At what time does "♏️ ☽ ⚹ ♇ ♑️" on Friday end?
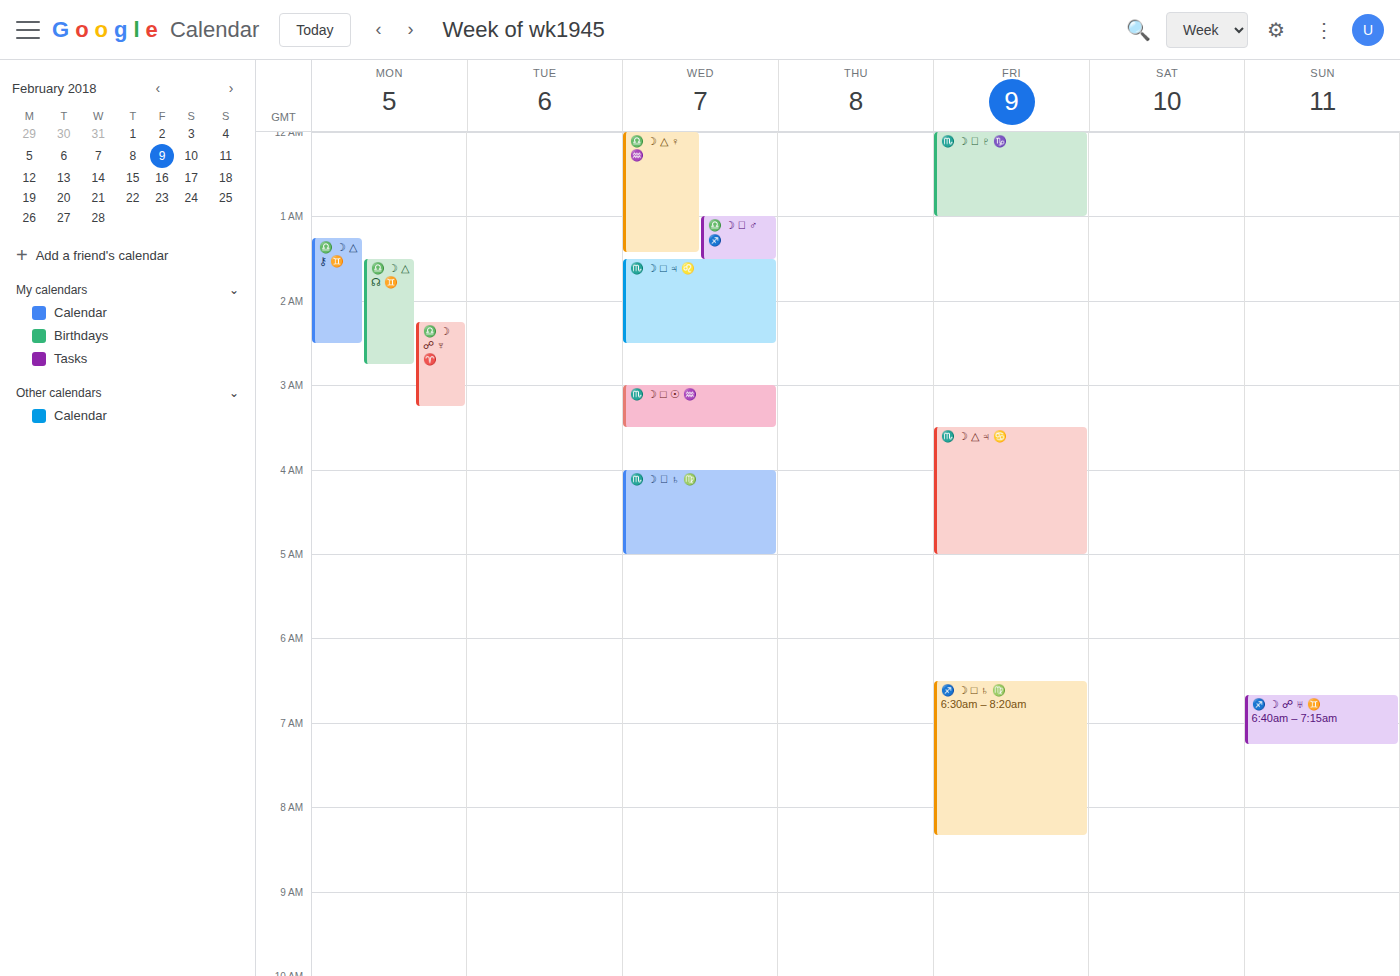
1:00 AM